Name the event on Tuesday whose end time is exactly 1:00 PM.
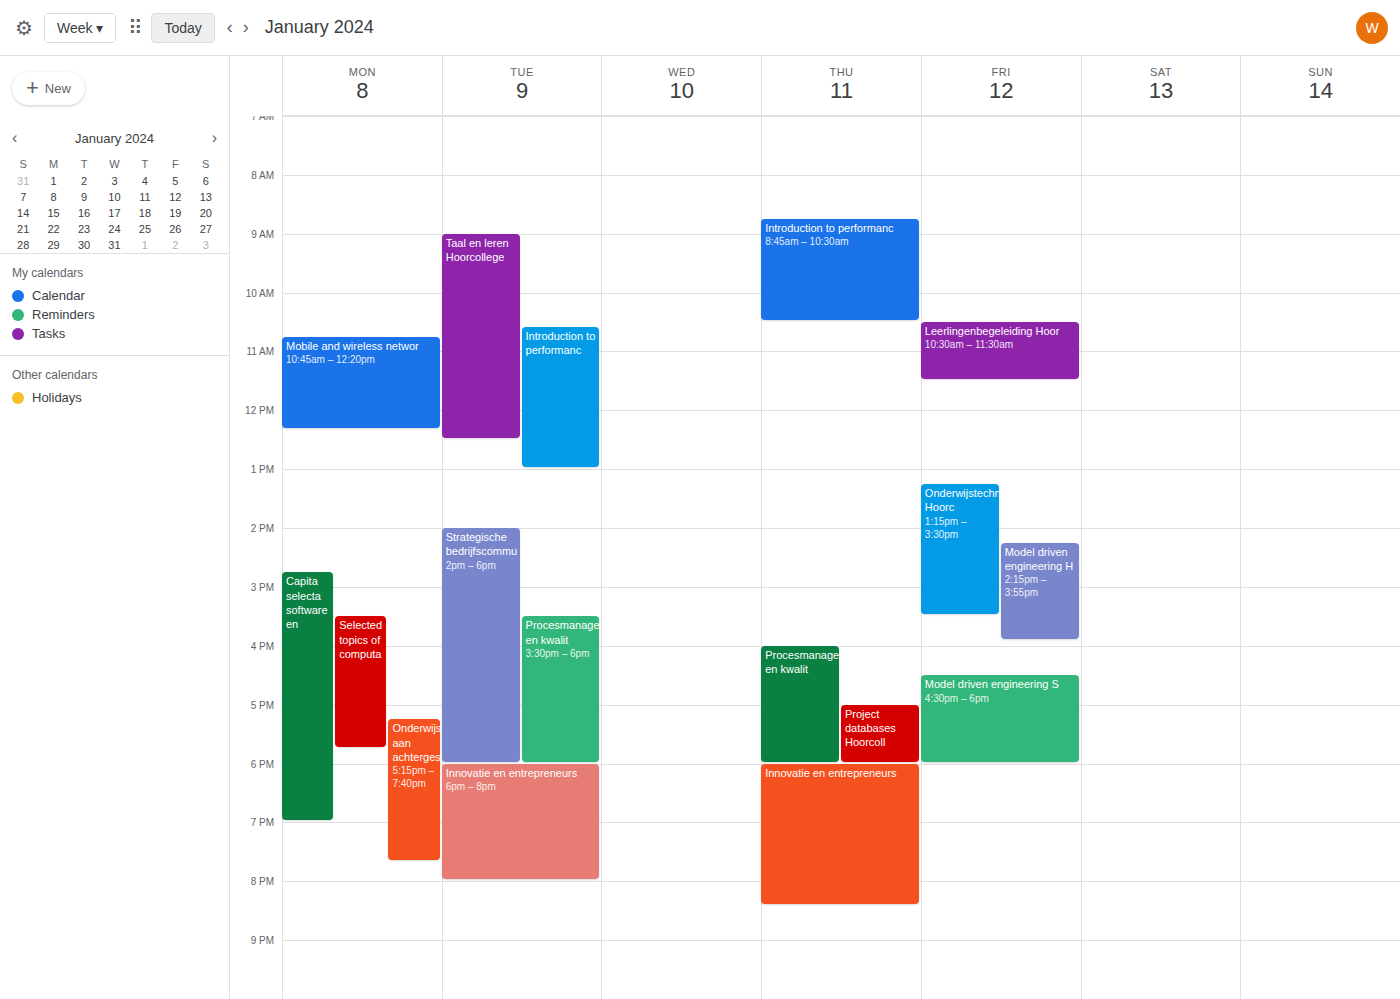
"Introduction to performanc"